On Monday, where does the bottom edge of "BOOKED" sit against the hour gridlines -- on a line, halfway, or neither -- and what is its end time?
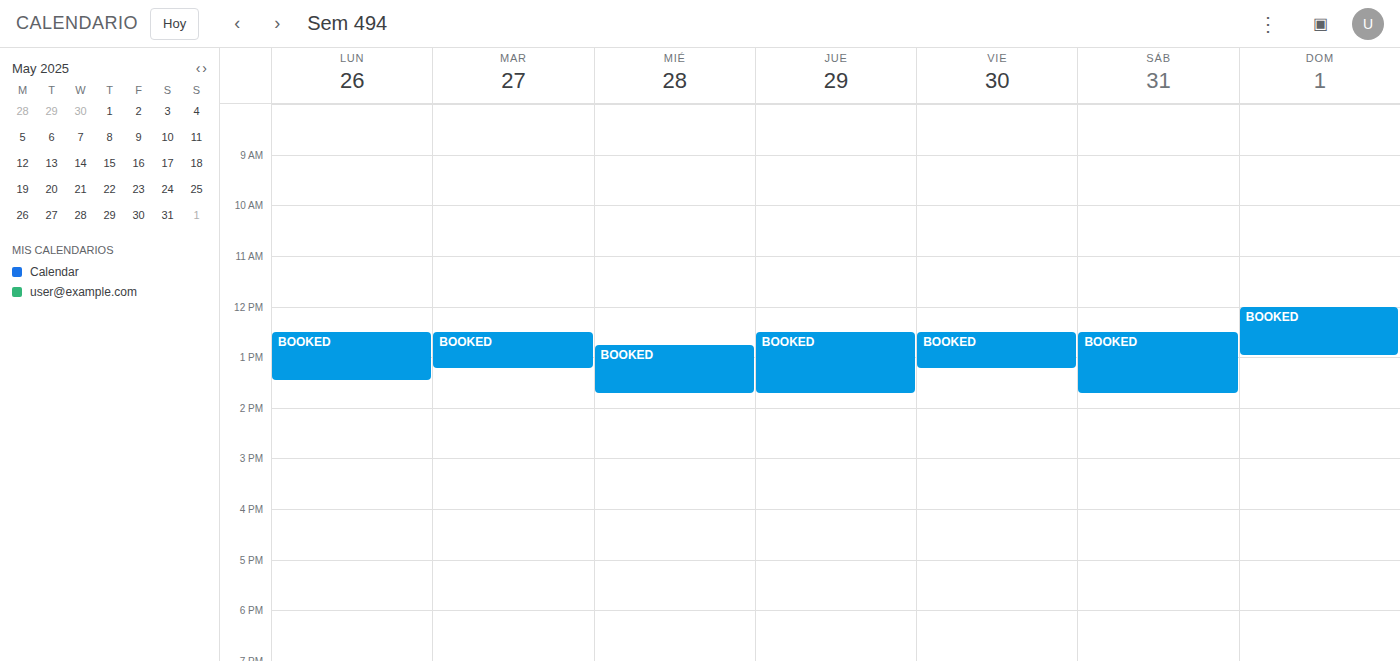
1:30 PM -- halfway between the 1 PM and 2 PM lines.